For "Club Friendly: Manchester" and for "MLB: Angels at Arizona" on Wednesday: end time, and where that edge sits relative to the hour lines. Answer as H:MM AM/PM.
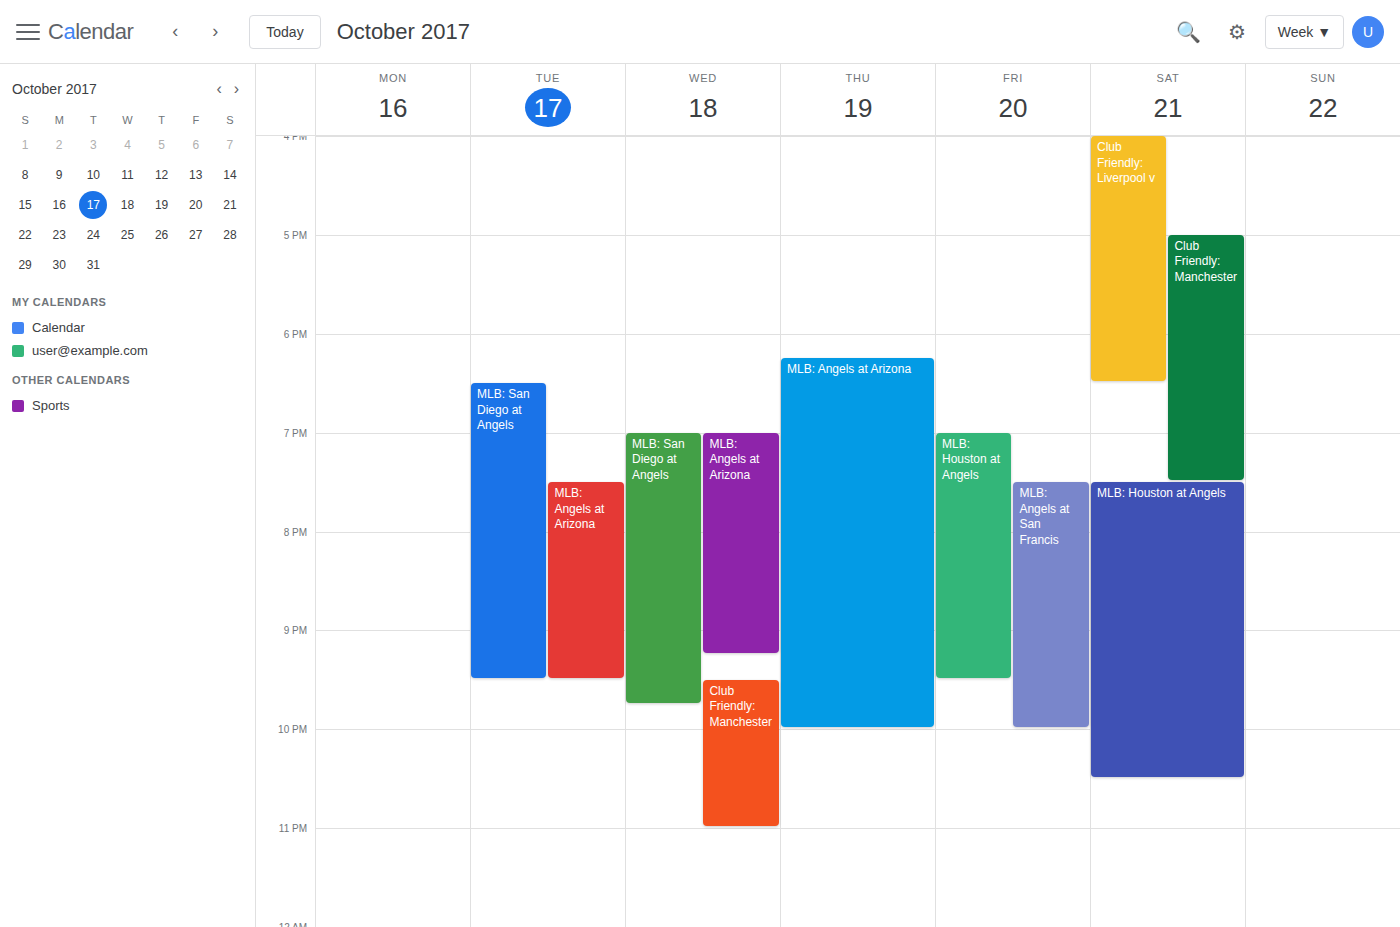
"Club Friendly: Manchester": 11:00 PM, exactly on the 11 PM line. "MLB: Angels at Arizona": 9:15 PM, neither: a quarter of the way from the 9 PM line to the 10 PM line.